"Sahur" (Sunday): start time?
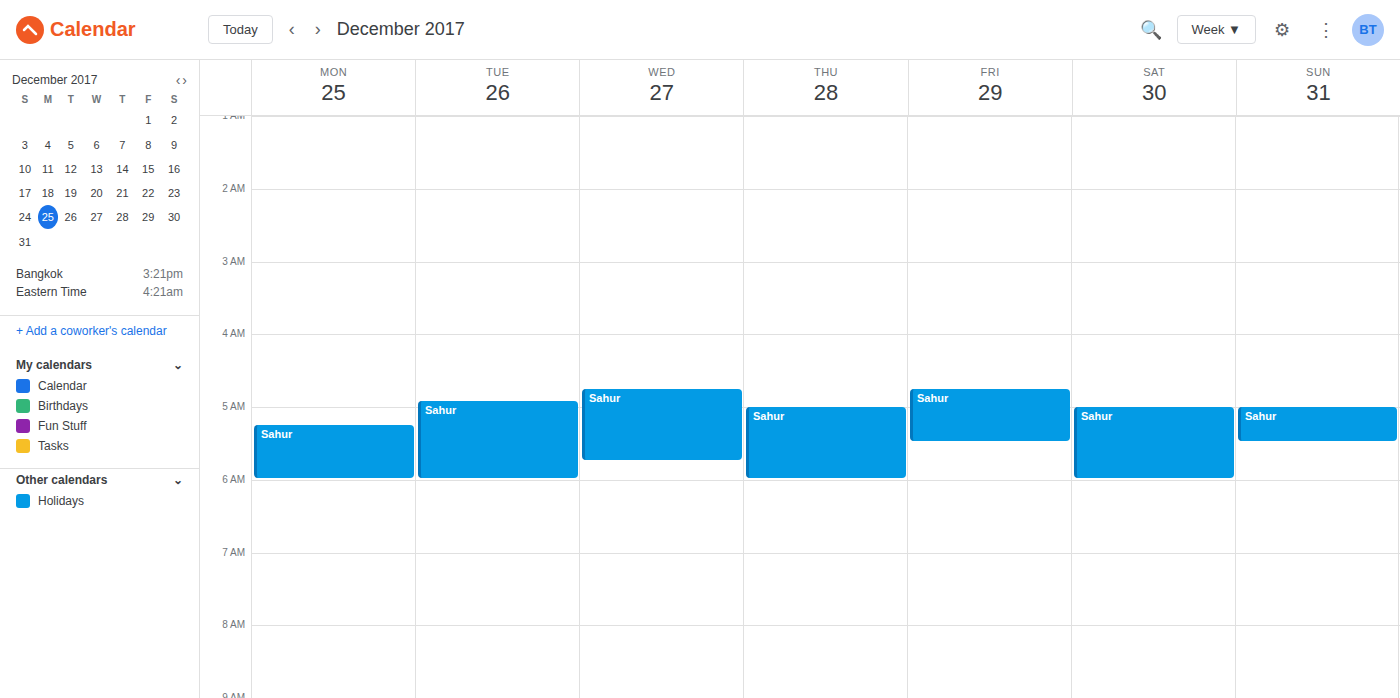
5:00 AM